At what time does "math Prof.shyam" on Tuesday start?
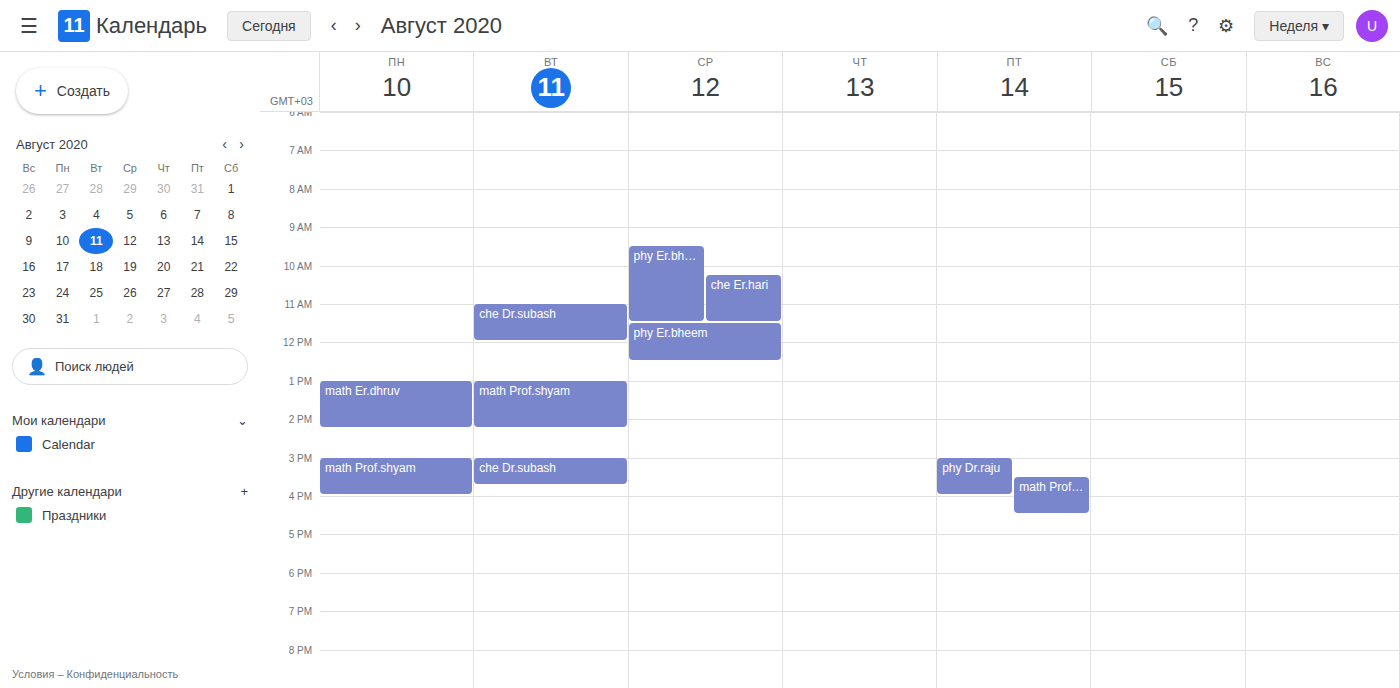
1:00 PM